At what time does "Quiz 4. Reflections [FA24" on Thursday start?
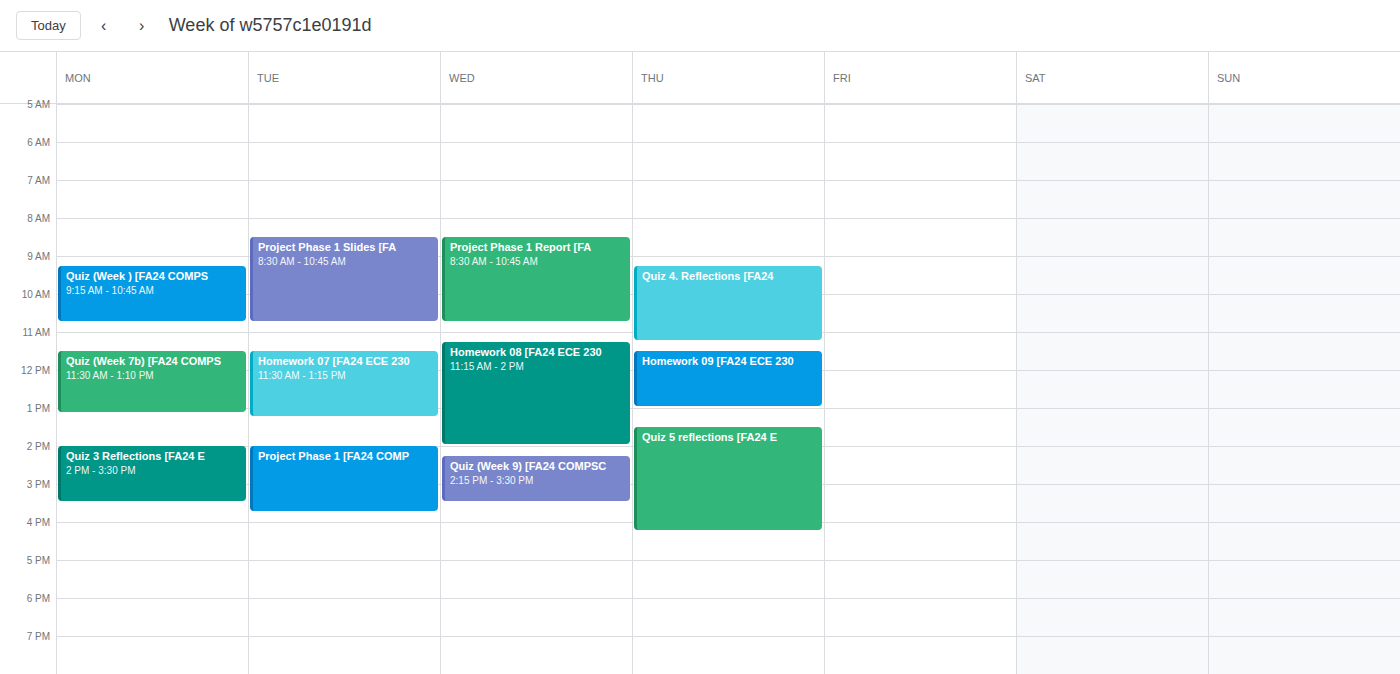
9:15 AM